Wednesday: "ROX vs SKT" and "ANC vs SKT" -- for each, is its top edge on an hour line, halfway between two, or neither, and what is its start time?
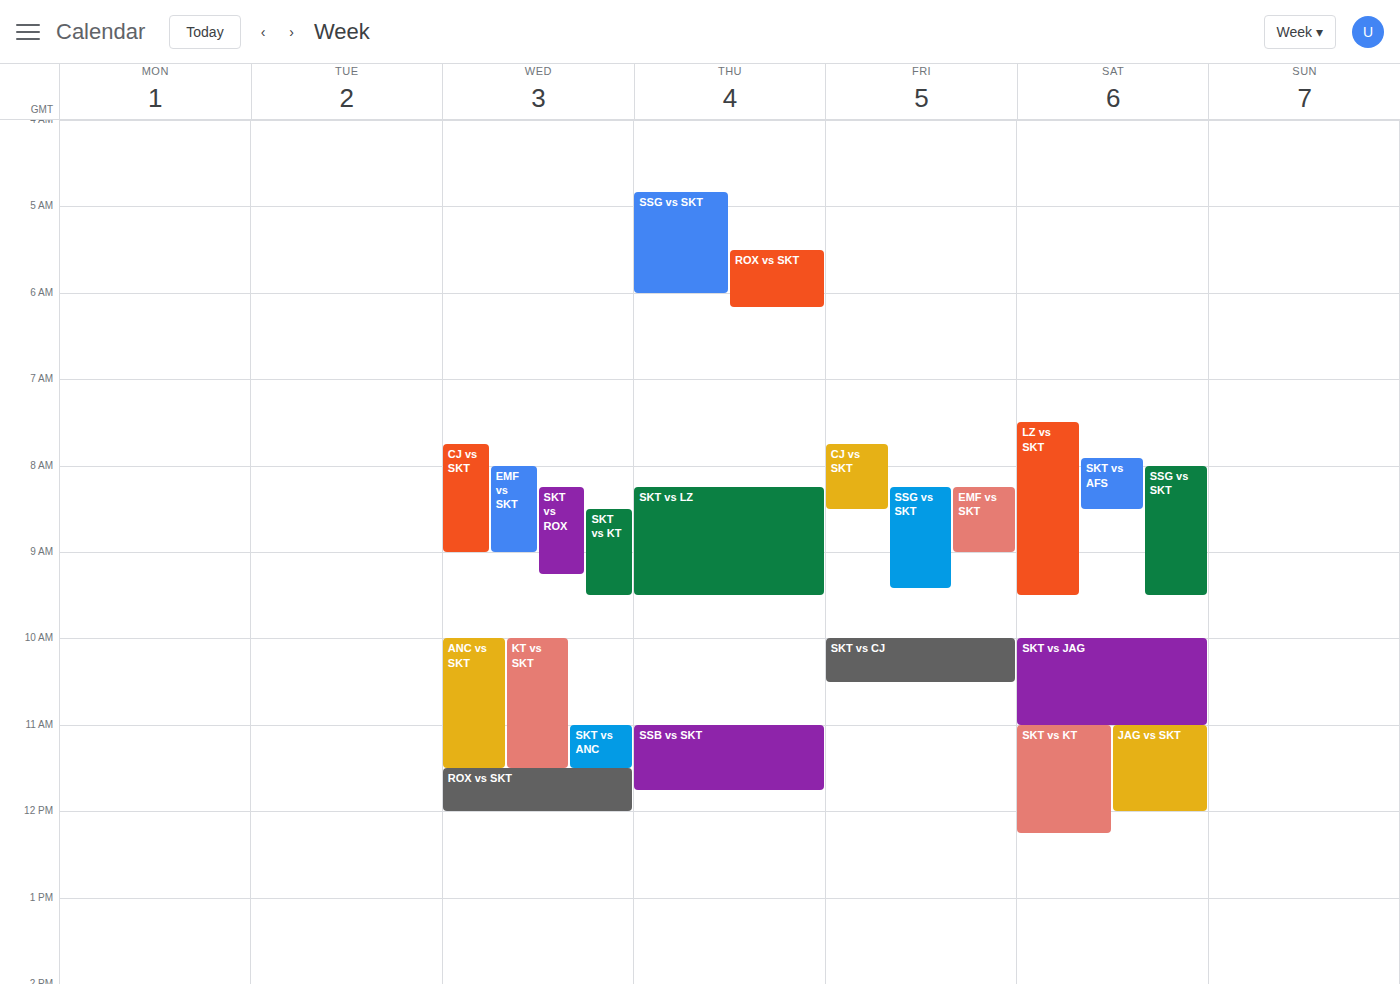
"ROX vs SKT": 11:30 AM, halfway between the 11 AM and 12 PM lines. "ANC vs SKT": 10:00 AM, exactly on the 10 AM line.